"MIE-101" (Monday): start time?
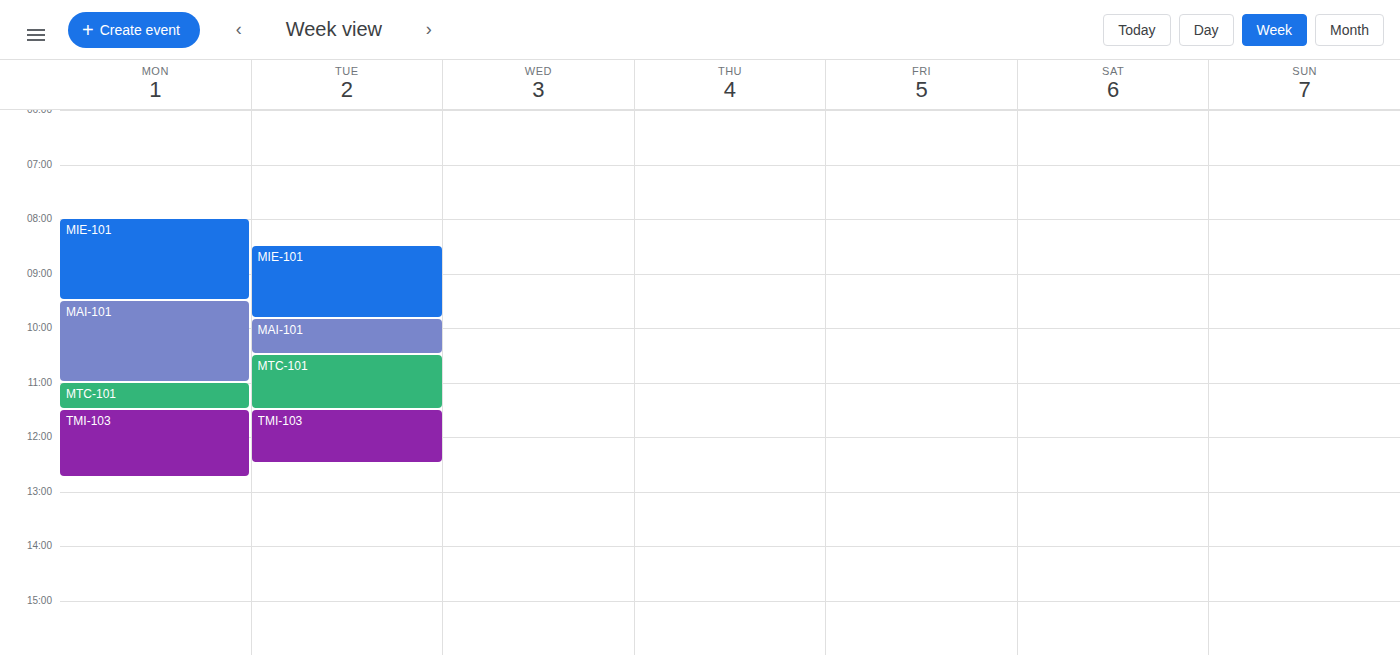
8:00 AM